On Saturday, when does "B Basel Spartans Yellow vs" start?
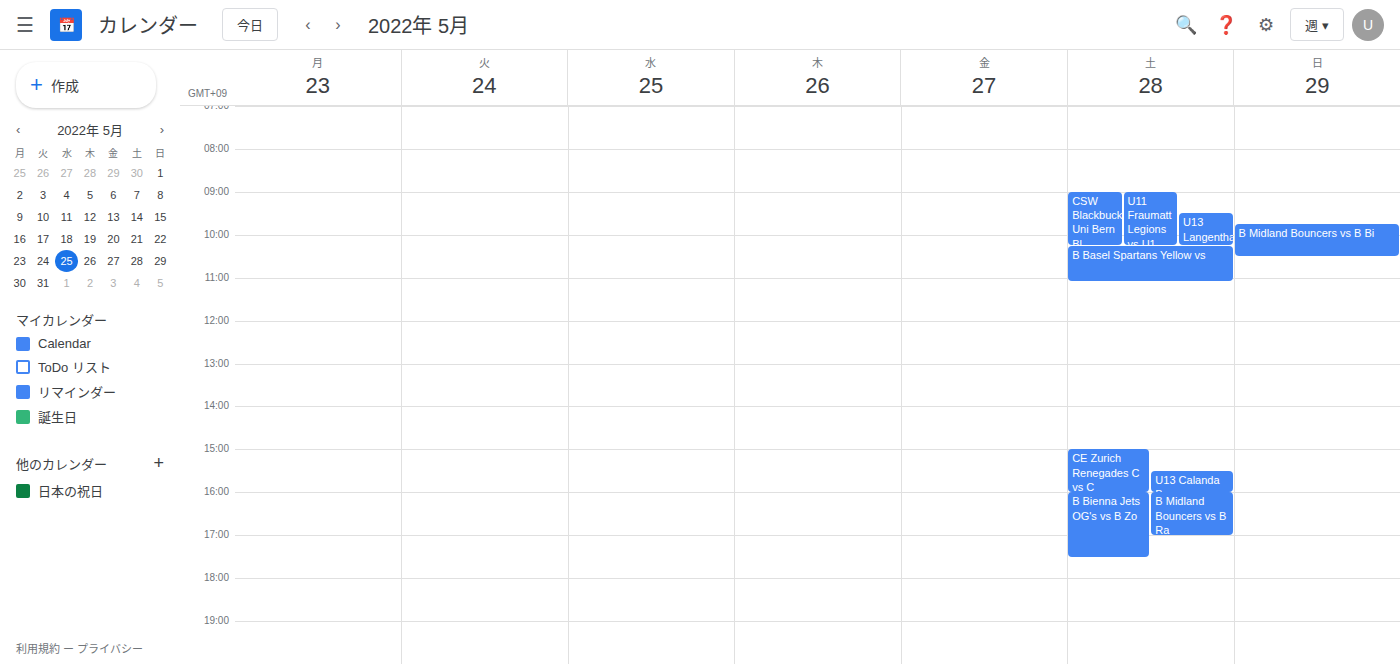
10:15 AM